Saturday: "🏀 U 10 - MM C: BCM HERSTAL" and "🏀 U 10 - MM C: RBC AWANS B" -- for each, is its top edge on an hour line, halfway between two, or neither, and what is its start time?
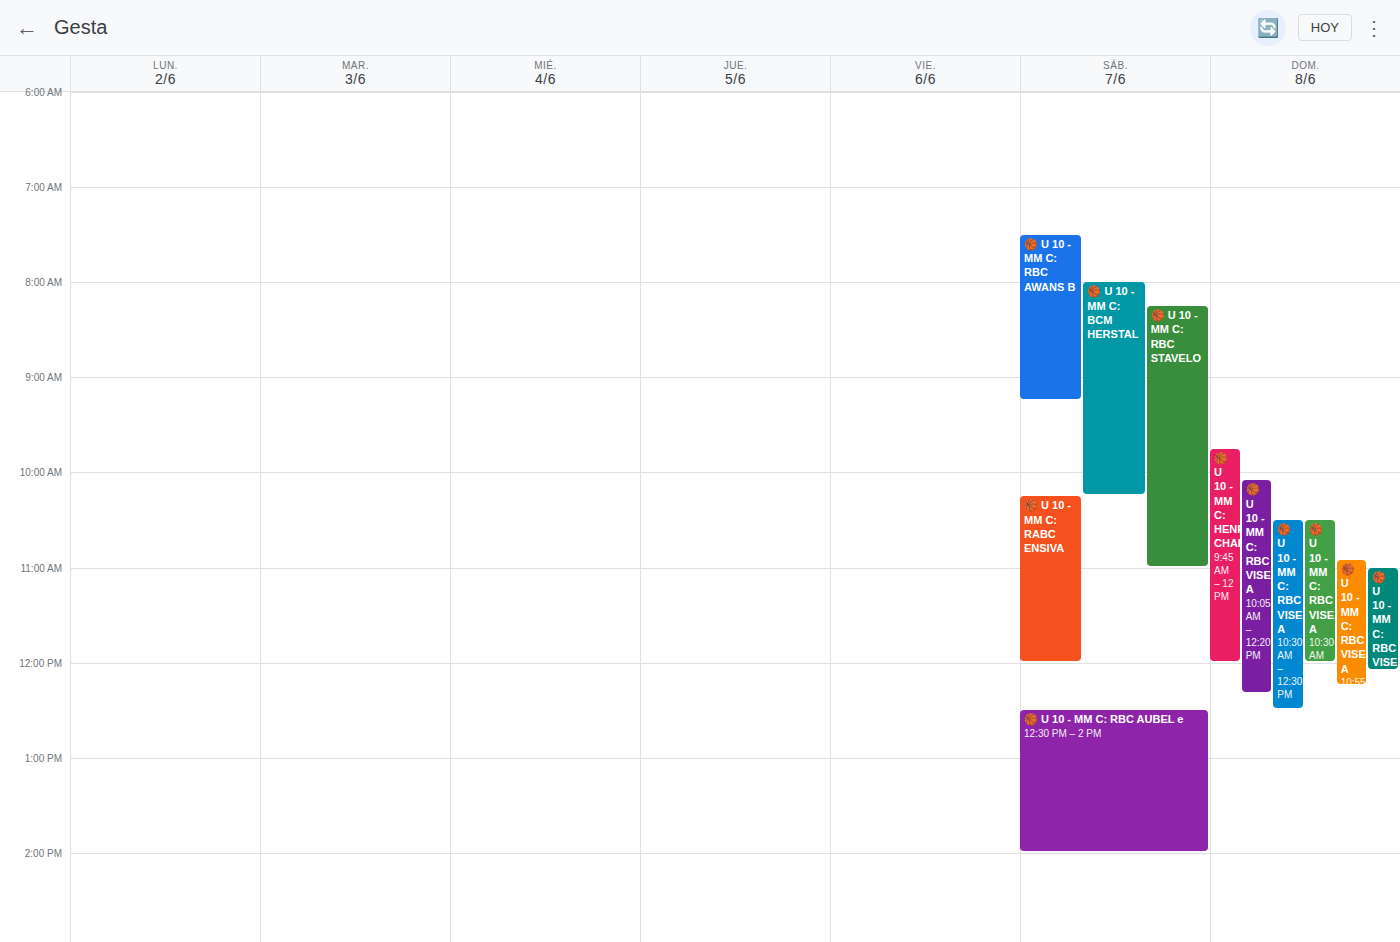
"🏀 U 10 - MM C: BCM HERSTAL": 08:00, exactly on the 08:00 line. "🏀 U 10 - MM C: RBC AWANS B": 07:30, halfway between the 07:00 and 08:00 lines.